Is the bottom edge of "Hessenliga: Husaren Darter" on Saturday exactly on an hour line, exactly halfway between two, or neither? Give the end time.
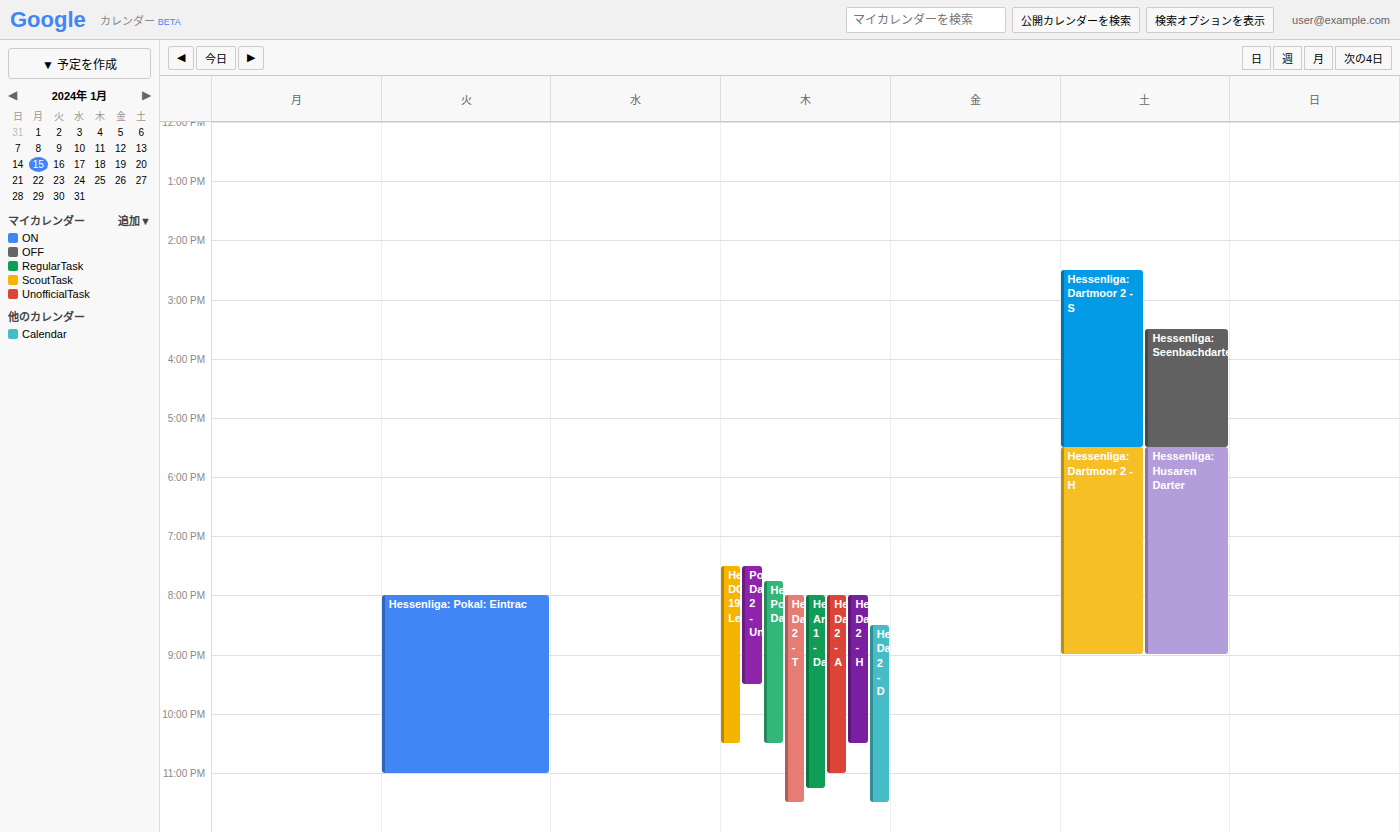
9:00 PM -- exactly on the 9 PM line.